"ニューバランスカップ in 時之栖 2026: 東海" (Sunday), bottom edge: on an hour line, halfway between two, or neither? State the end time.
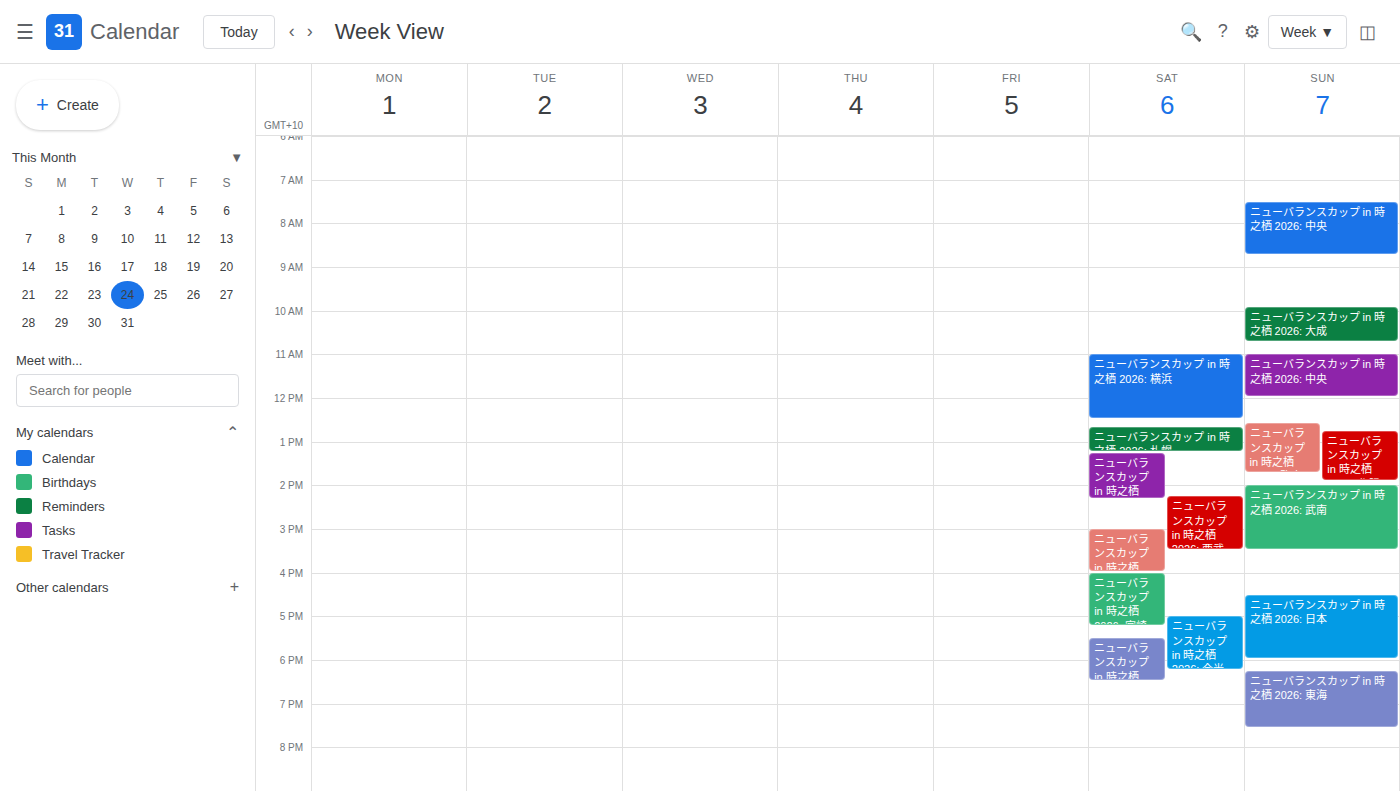
7:35 PM -- neither: 35 minutes below the 7 PM line and 25 minutes above the 8 PM line.